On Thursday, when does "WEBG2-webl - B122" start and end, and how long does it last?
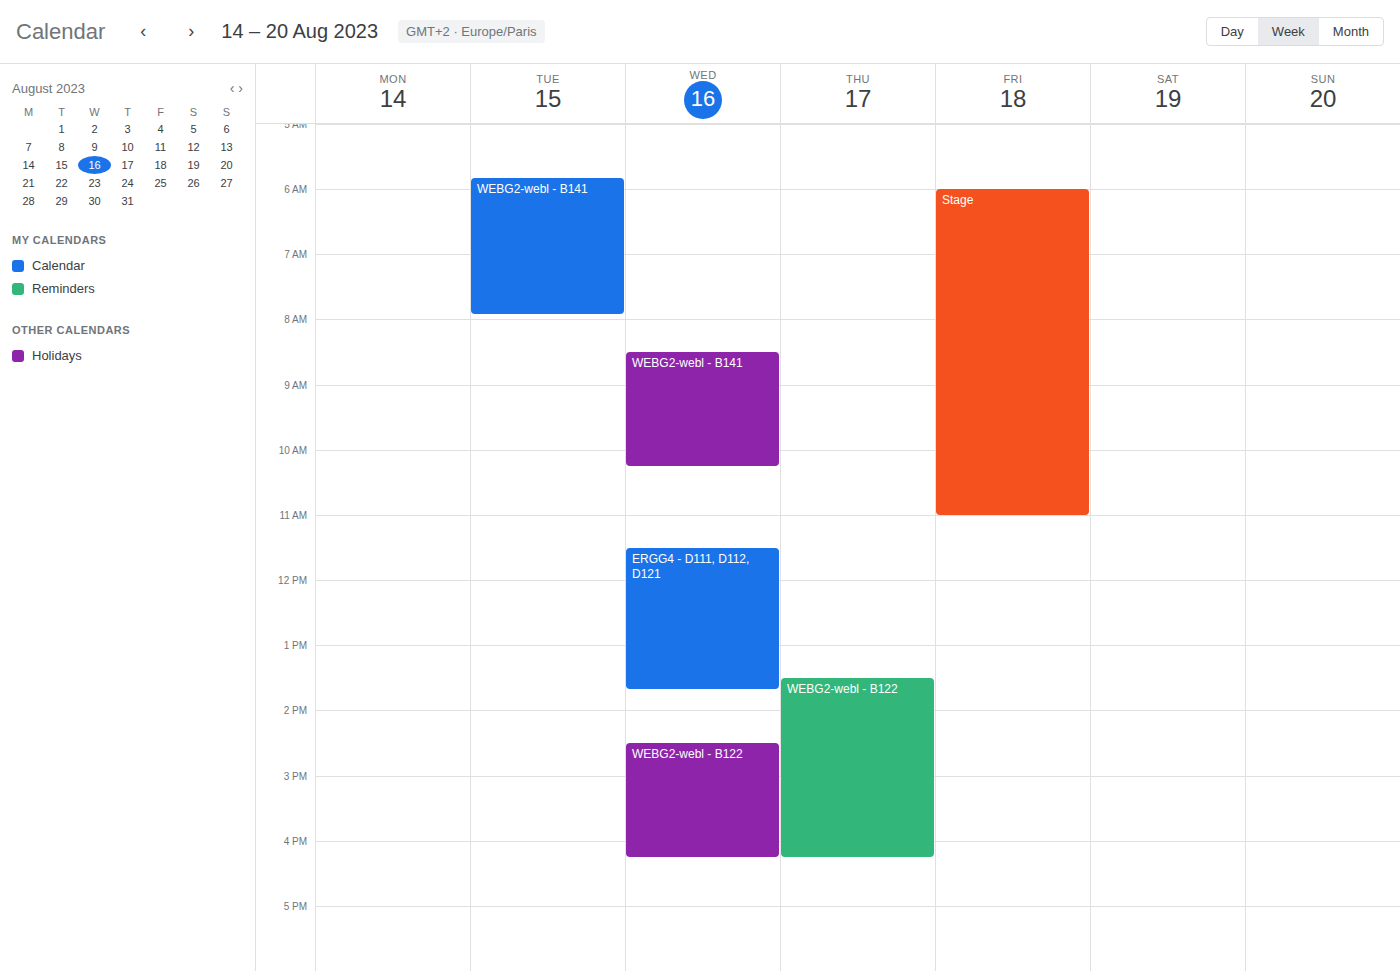
1:30 PM to 4:15 PM, 2 hours 45 minutes